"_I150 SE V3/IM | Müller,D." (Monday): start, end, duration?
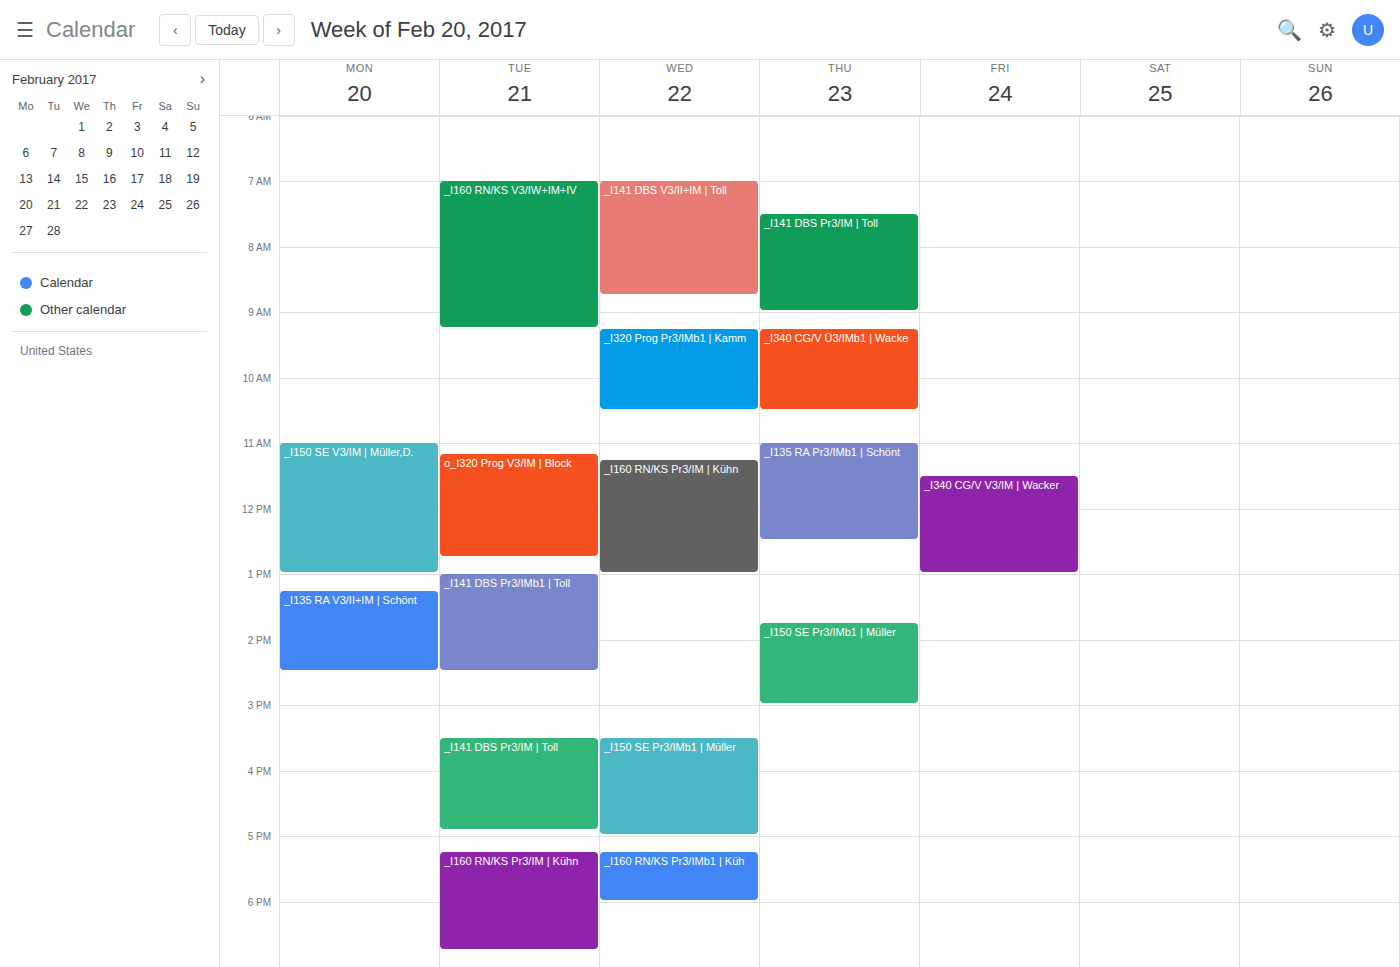
11:00 AM to 1:00 PM, 2 hours